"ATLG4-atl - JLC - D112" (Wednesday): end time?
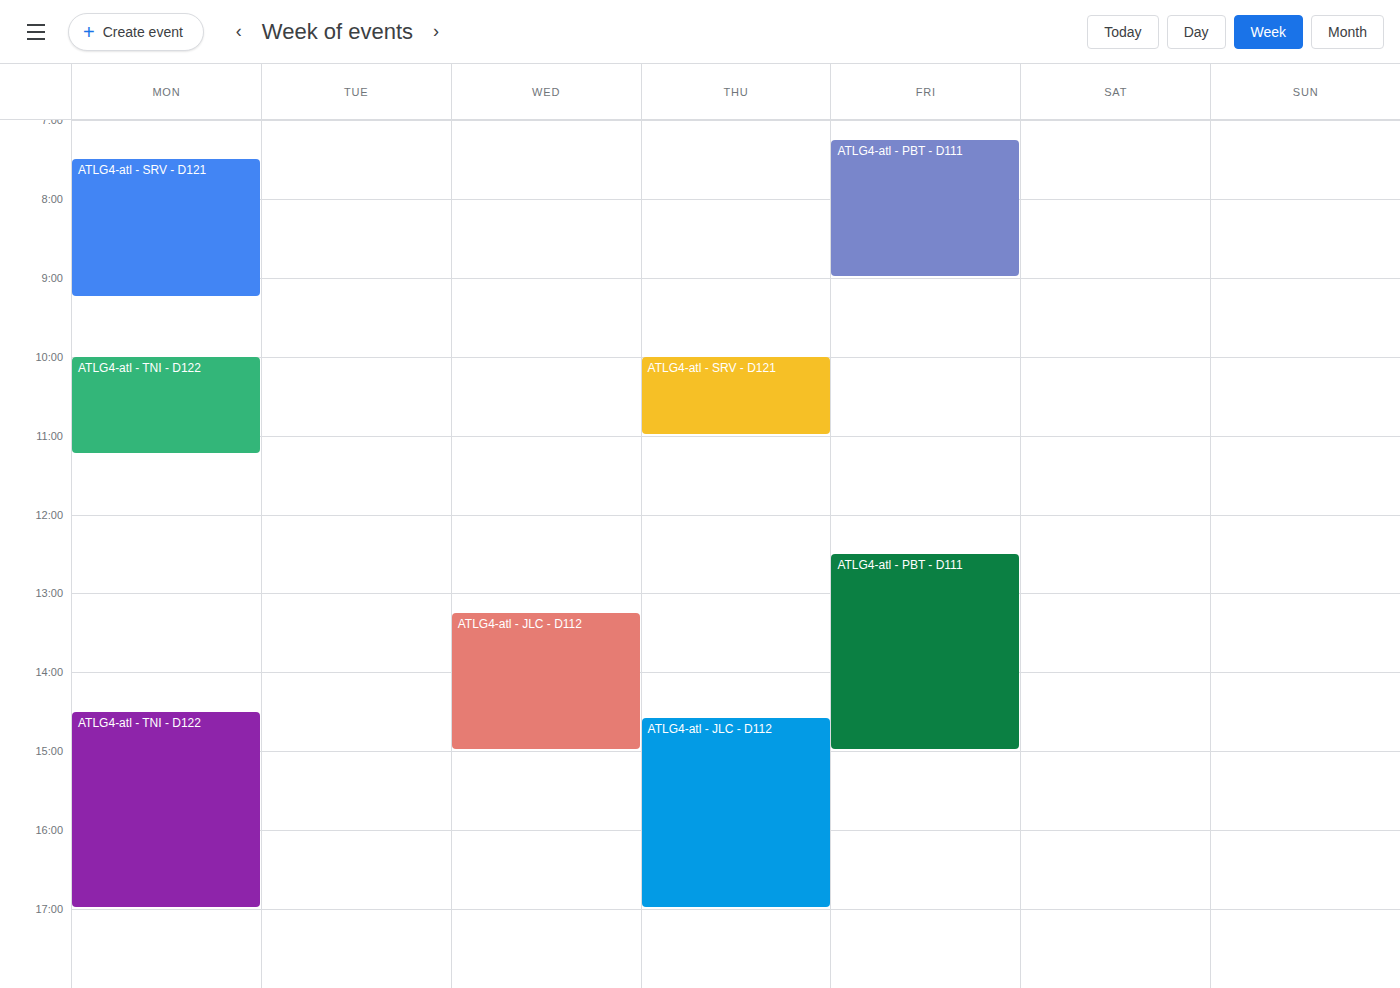
3:00 PM